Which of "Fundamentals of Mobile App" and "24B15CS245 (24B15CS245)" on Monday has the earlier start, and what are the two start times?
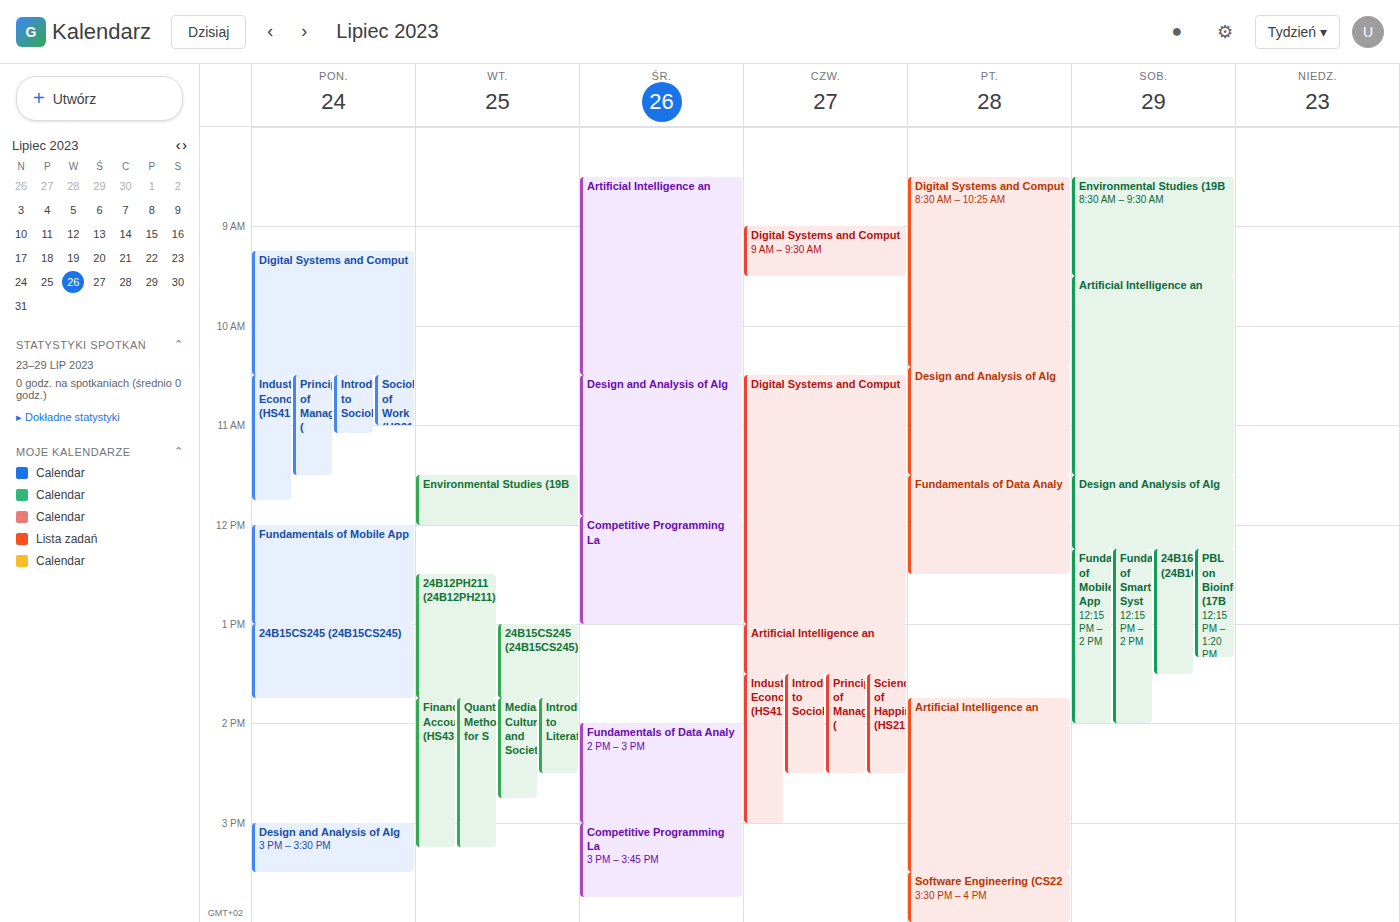
"Fundamentals of Mobile App" 12:00 PM; "24B15CS245 (24B15CS245)" 1:00 PM.